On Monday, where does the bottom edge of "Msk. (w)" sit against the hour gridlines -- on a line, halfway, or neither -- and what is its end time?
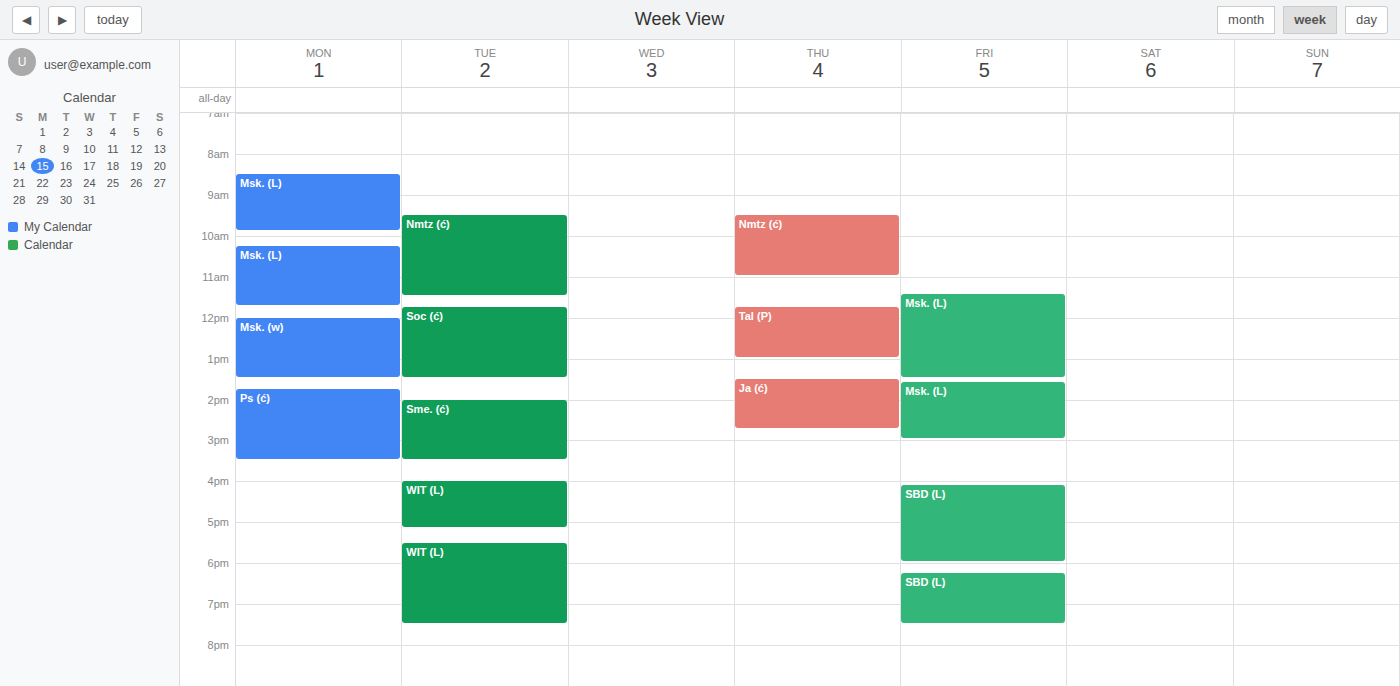
1:30 PM -- halfway between the 1 PM and 2 PM lines.